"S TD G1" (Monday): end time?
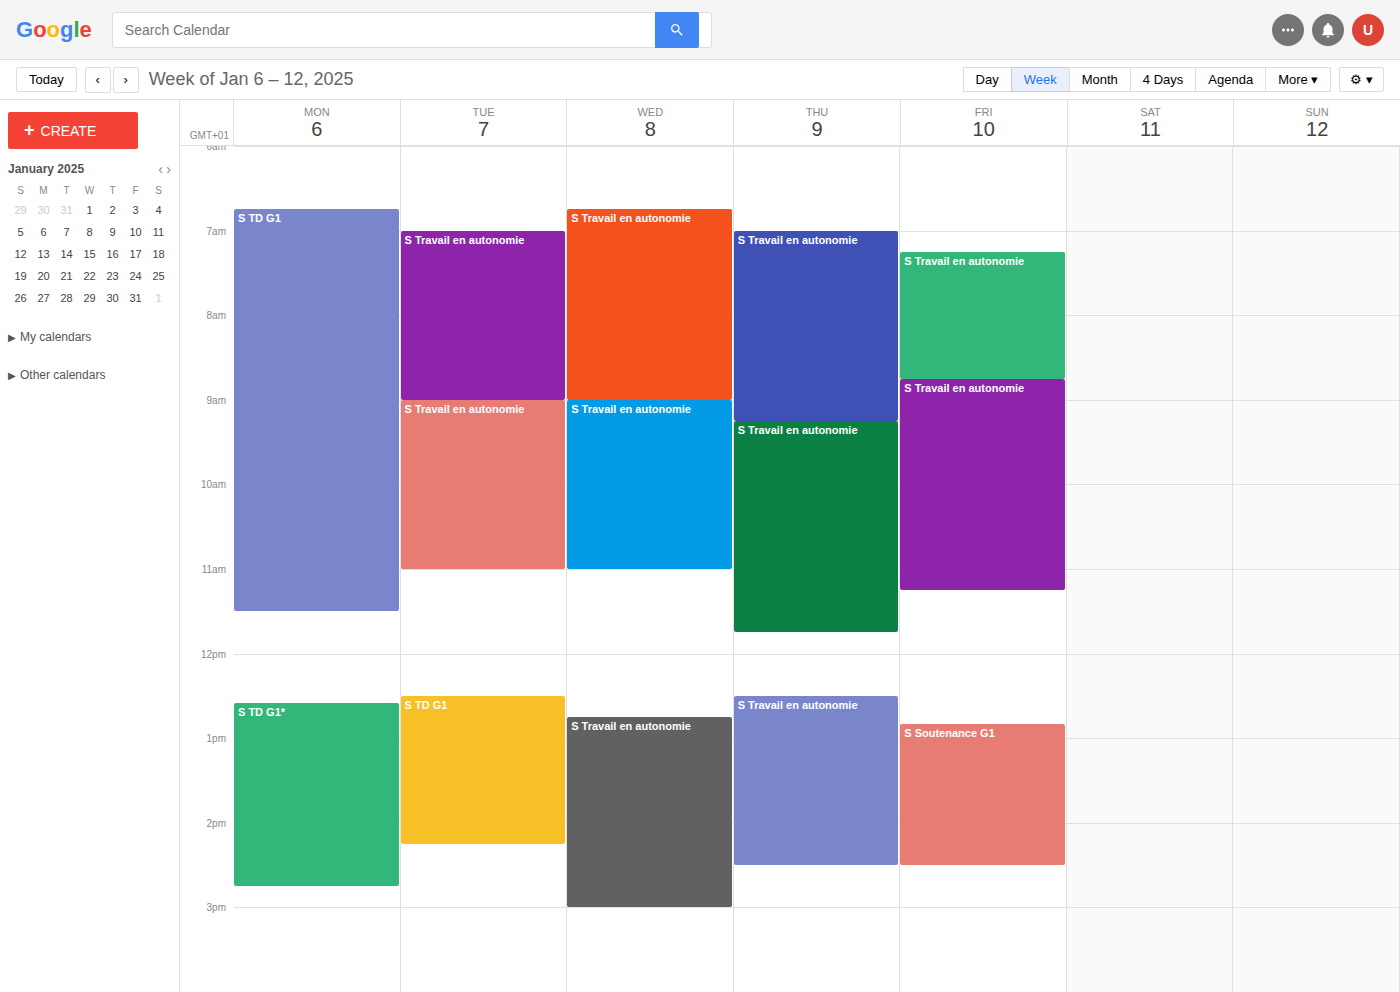
11:30 AM